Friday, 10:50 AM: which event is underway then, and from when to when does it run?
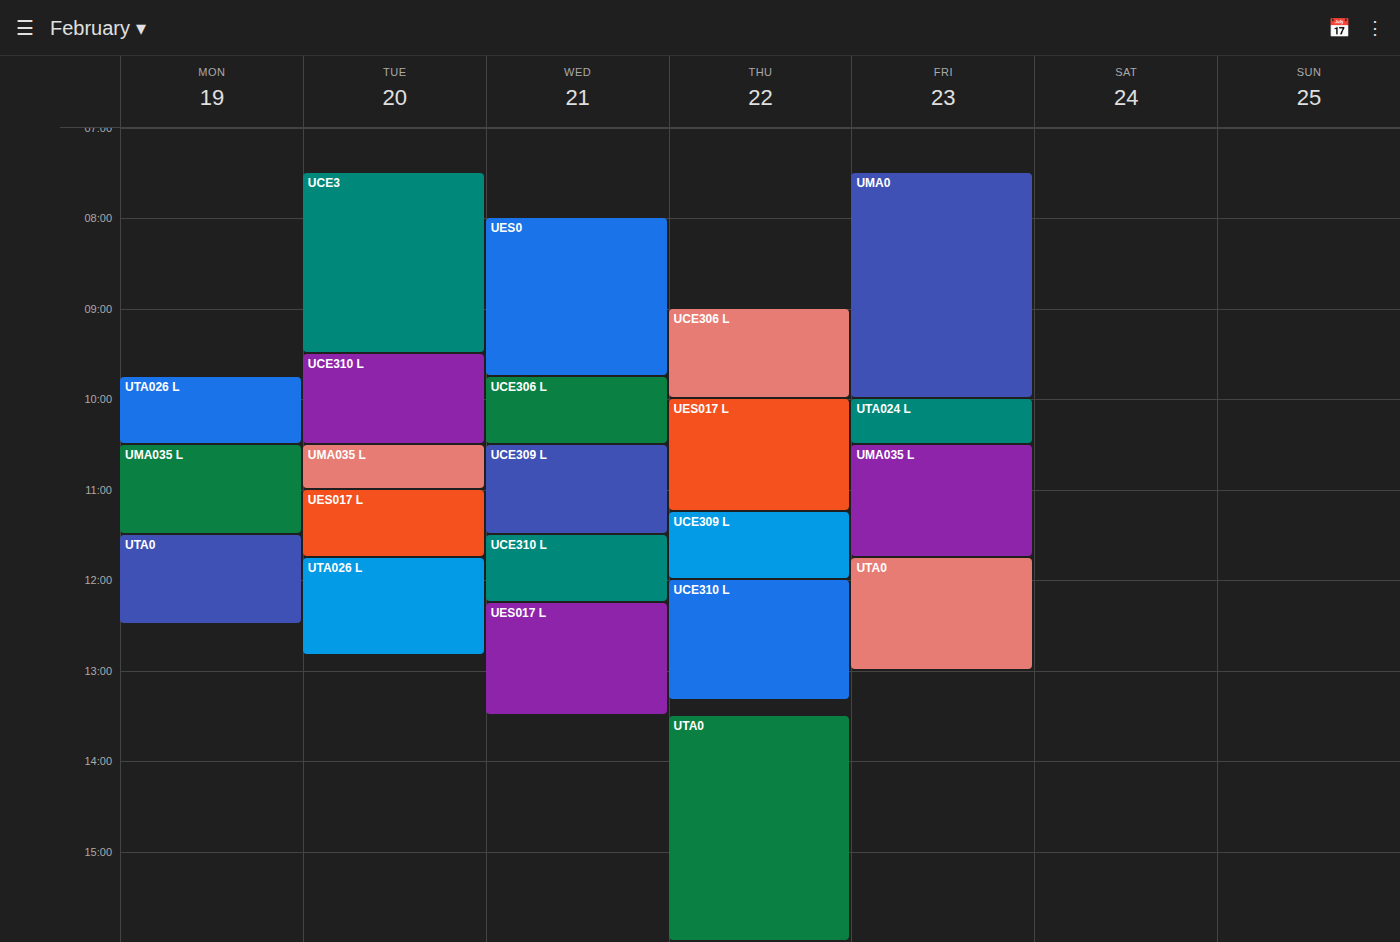
"UMA035 L", 10:30 AM to 11:45 AM